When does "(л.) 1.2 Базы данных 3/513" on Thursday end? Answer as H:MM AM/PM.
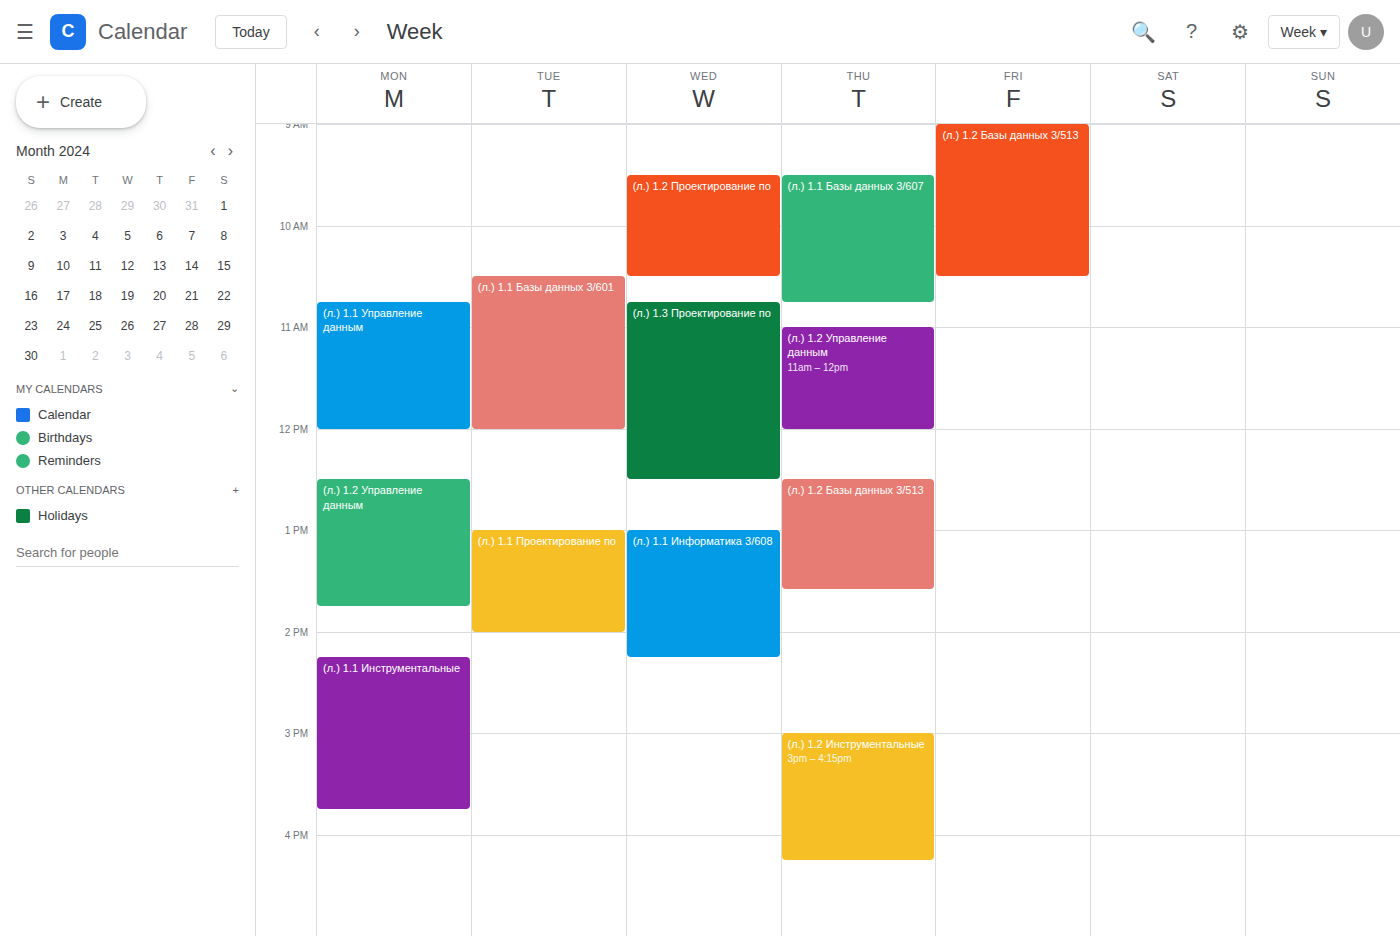
1:35 PM